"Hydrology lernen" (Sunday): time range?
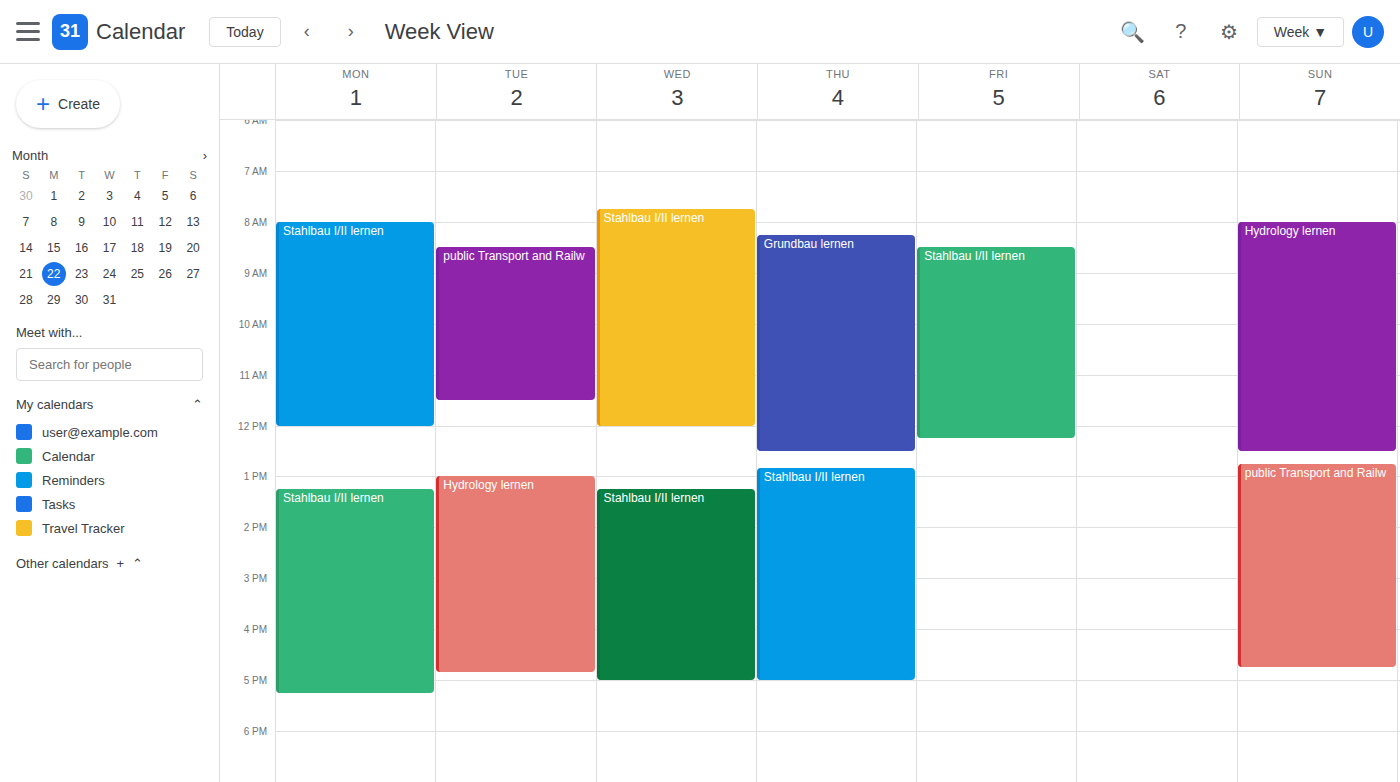
8:00 AM to 12:30 PM